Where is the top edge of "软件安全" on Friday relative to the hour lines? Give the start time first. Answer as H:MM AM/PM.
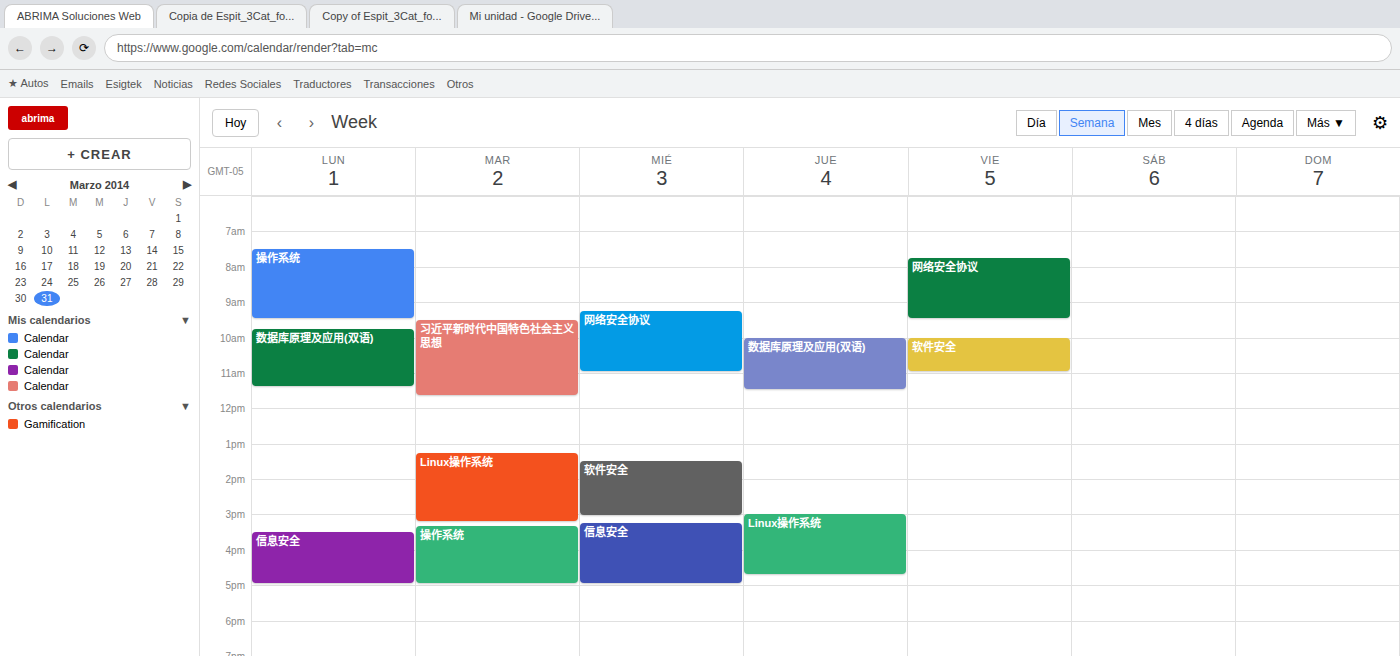
10:00 AM -- exactly on the 10 AM line.